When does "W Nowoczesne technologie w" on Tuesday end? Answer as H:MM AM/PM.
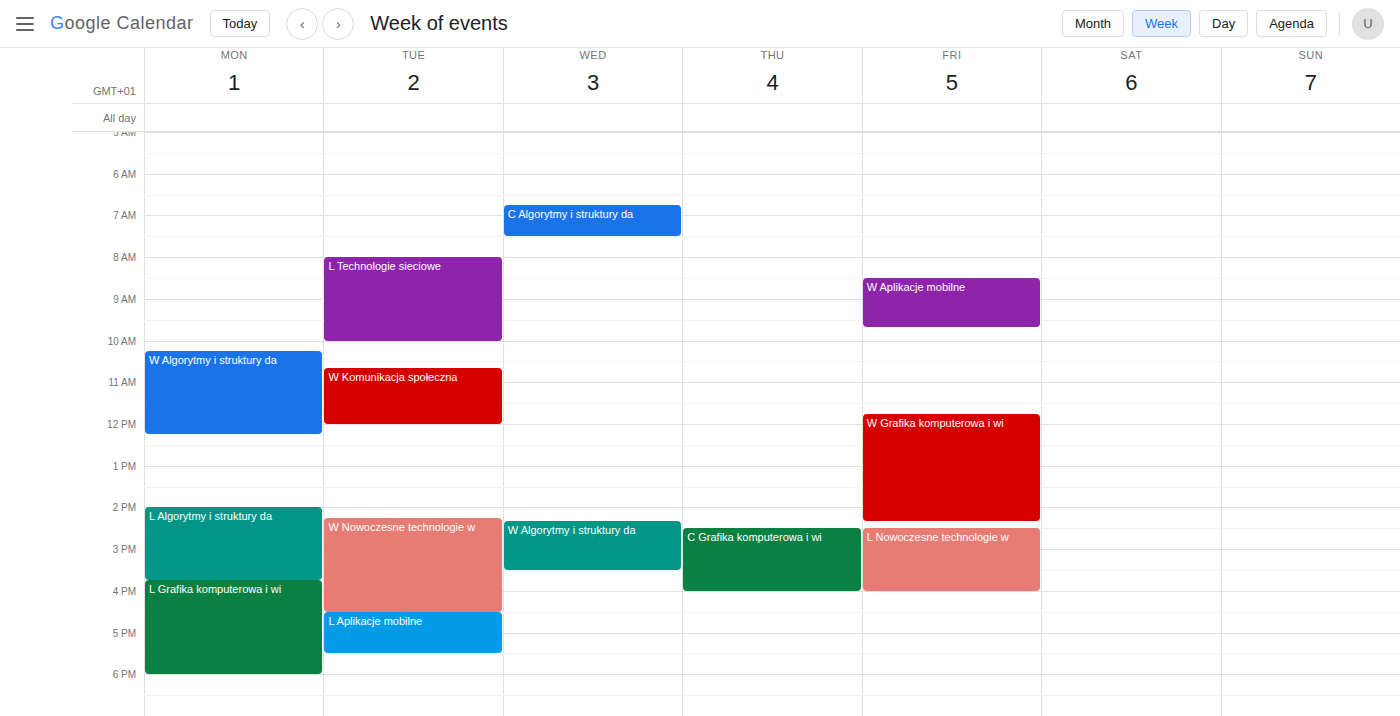
4:30 PM